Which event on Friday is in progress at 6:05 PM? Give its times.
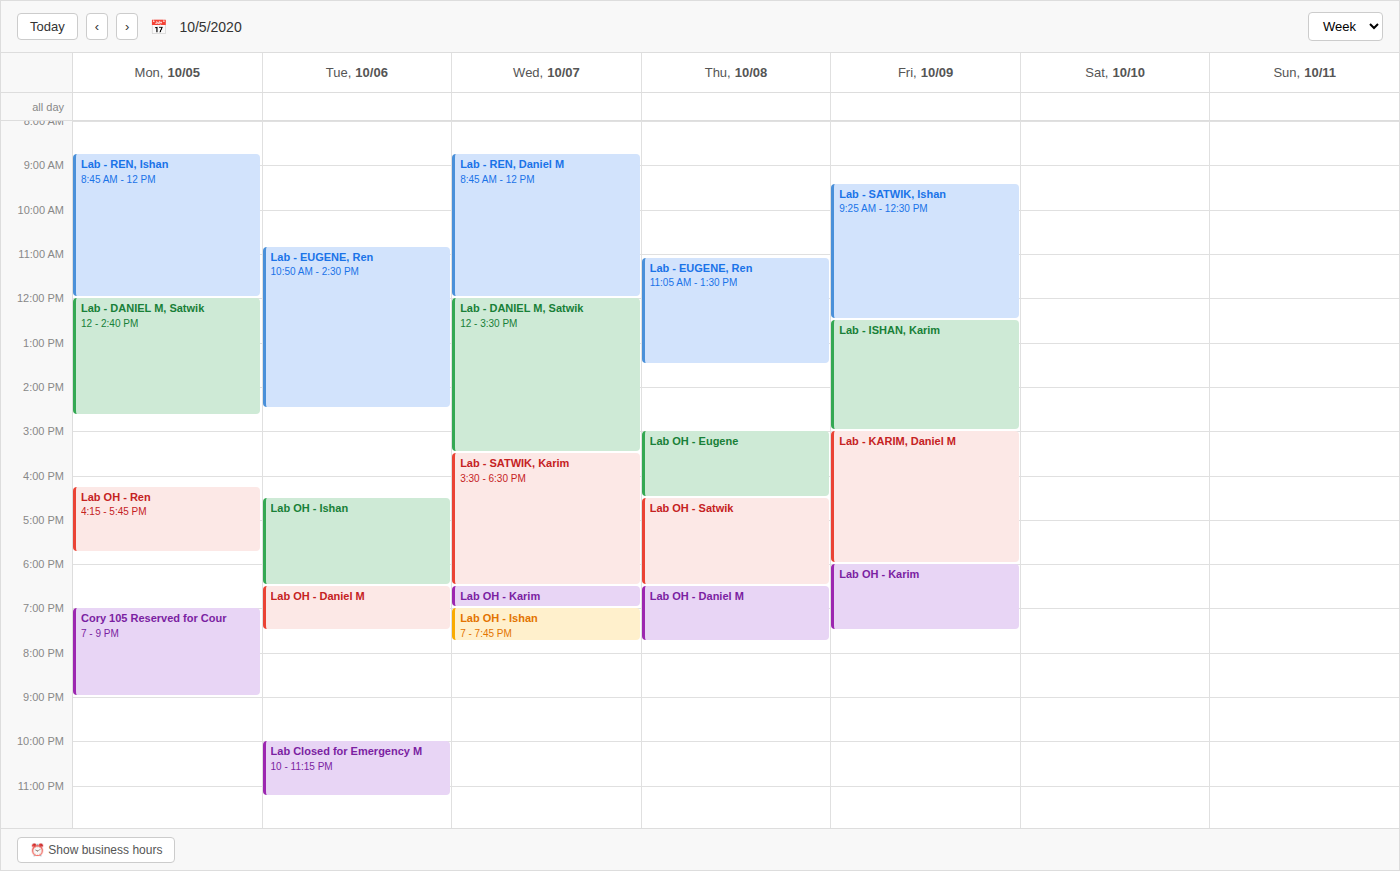
"Lab OH - Karim", 6:00 PM to 7:30 PM